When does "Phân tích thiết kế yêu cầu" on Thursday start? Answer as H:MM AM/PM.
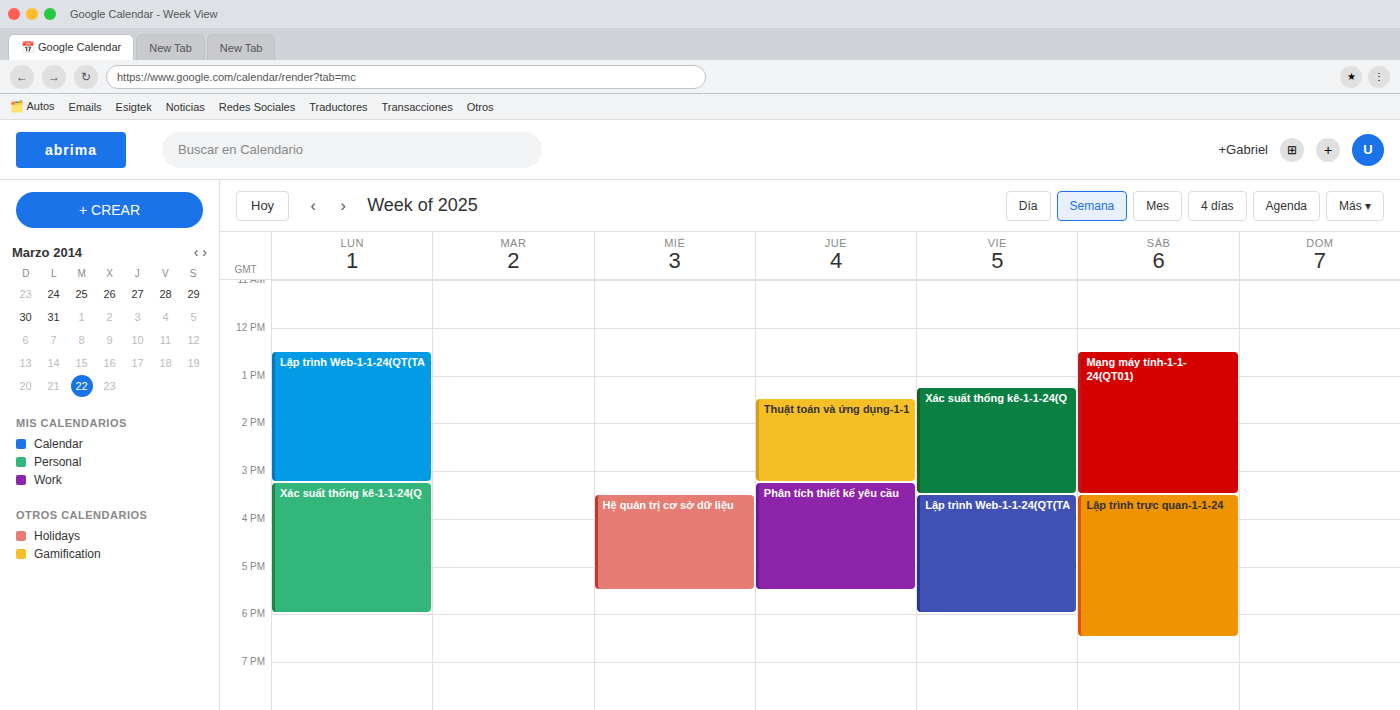
3:15 PM